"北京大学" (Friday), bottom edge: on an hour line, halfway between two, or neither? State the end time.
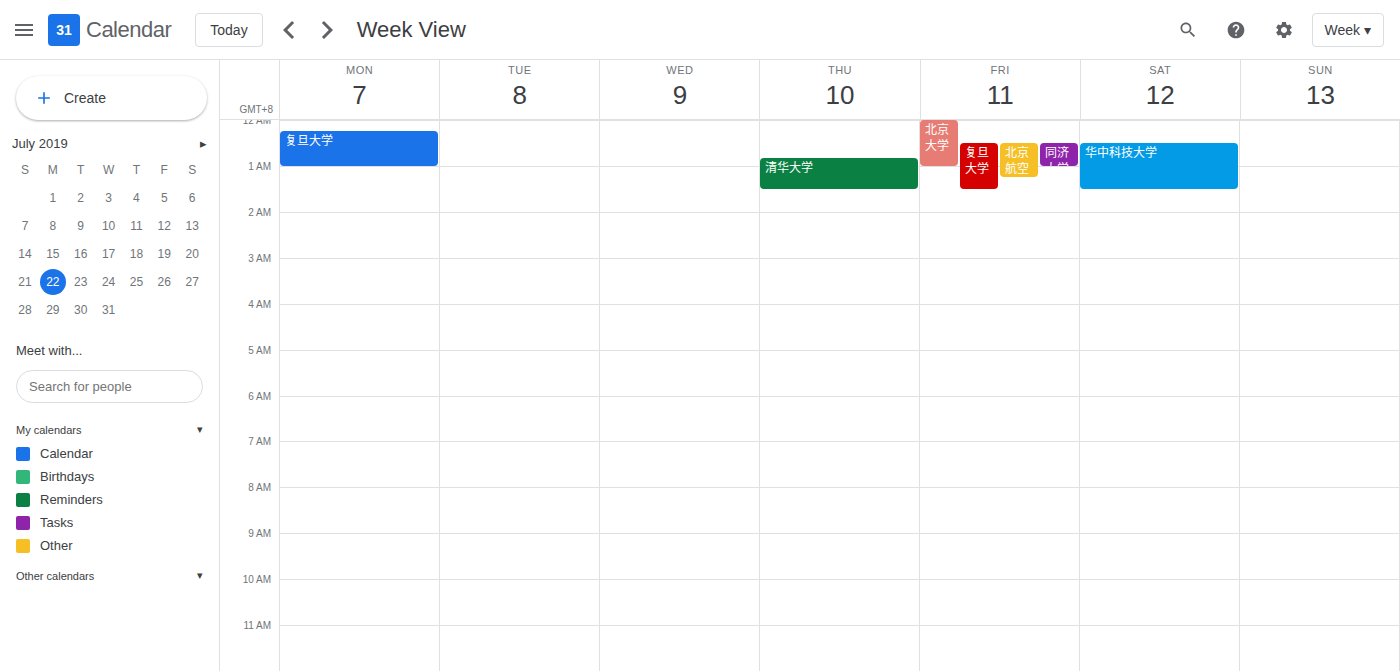
01:00 -- exactly on the 01:00 line.